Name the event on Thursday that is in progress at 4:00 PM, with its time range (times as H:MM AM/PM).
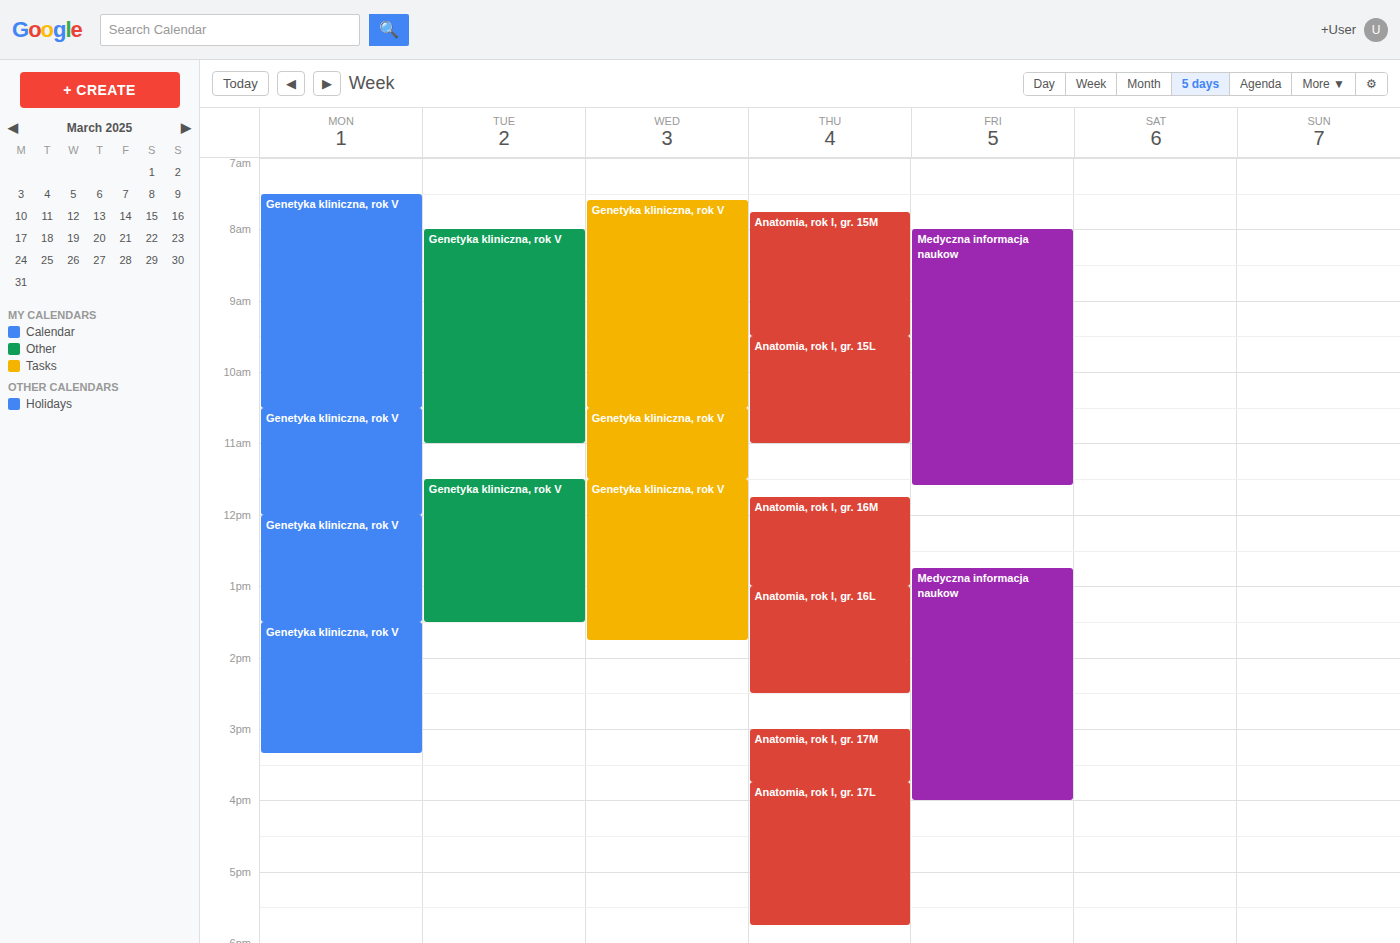
"Anatomia, rok I, gr. 17L", 3:45 PM to 5:45 PM